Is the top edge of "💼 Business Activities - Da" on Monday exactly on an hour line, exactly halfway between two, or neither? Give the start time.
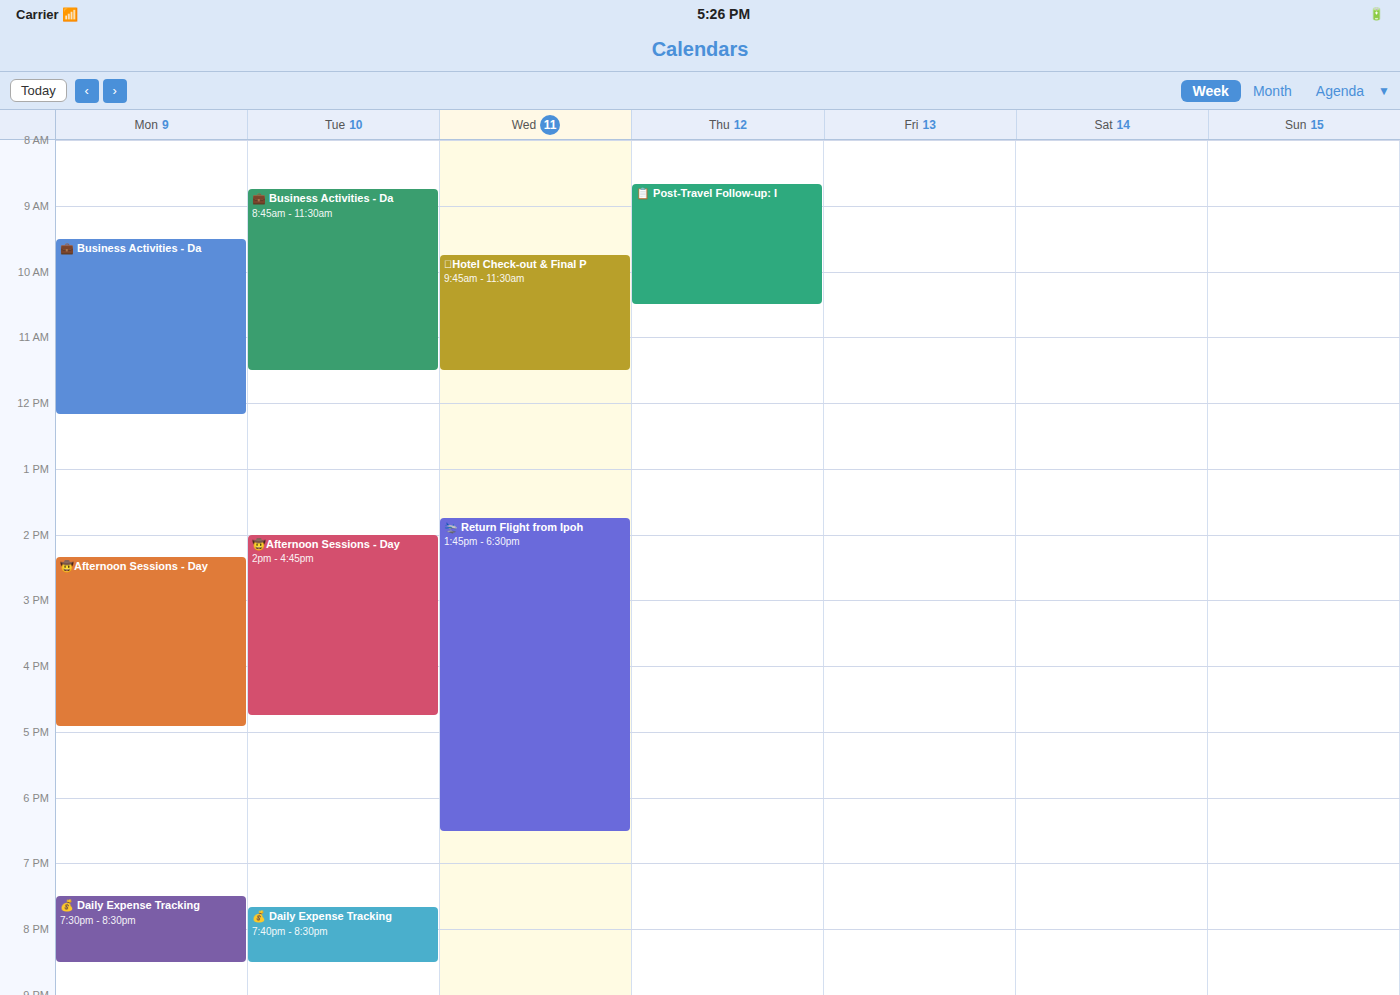
9:30 AM -- halfway between the 9 AM and 10 AM lines.